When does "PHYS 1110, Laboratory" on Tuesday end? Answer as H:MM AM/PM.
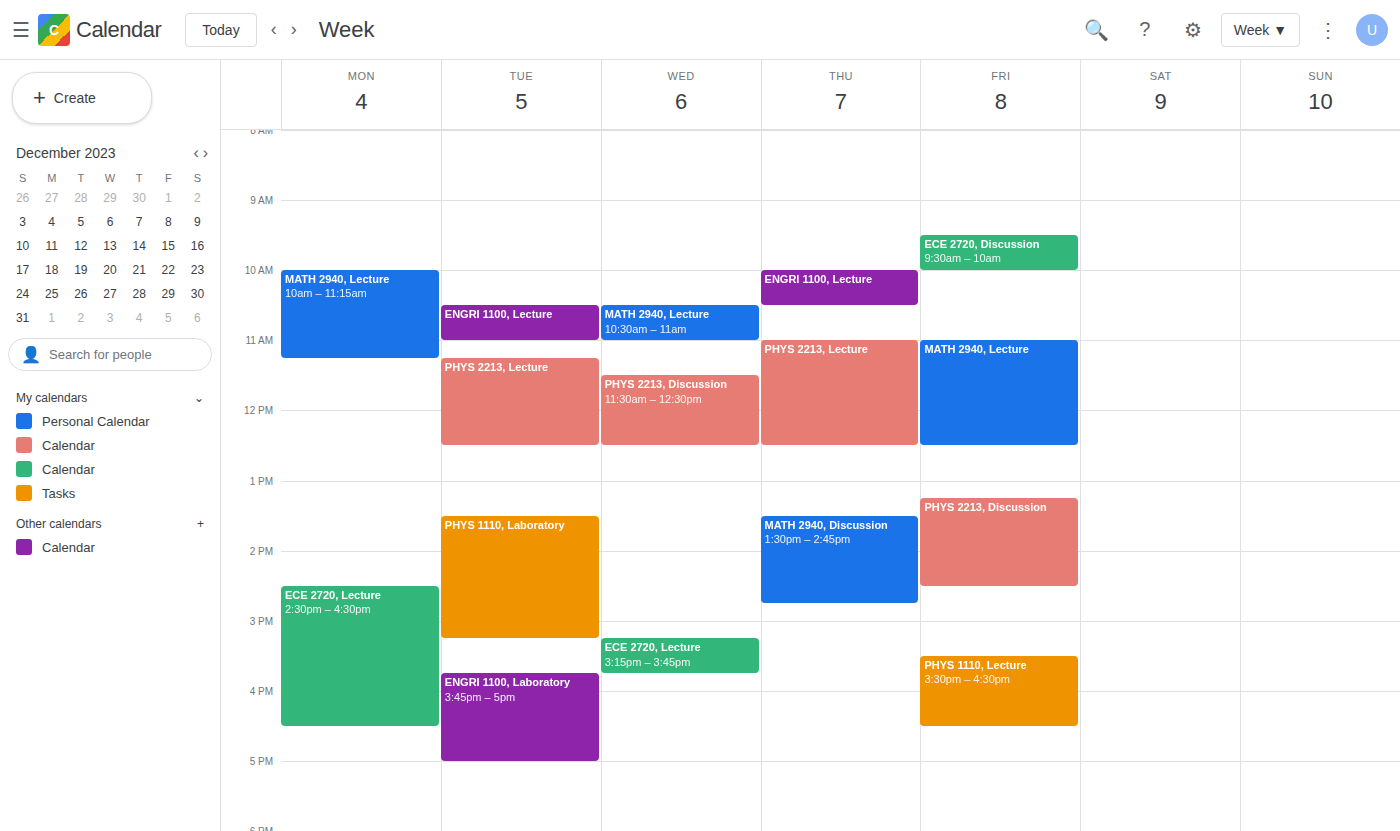
3:15 PM